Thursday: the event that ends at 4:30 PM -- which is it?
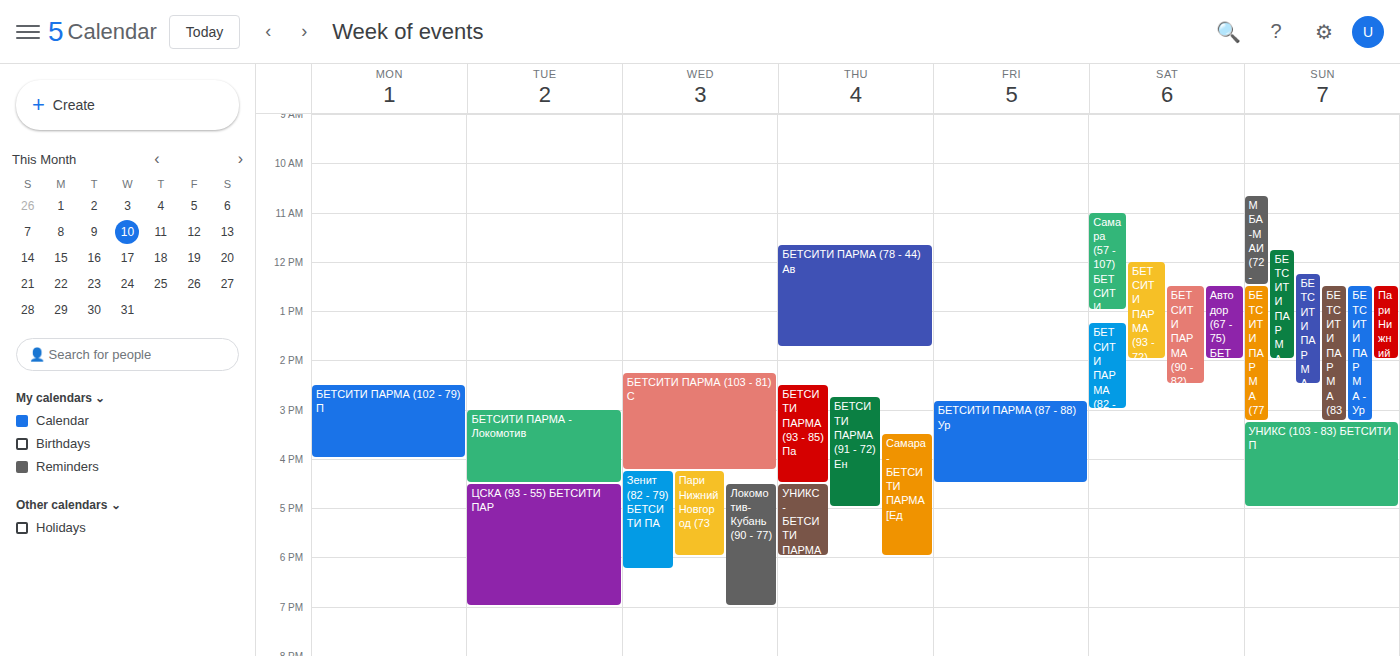
"БЕТСИТИ ПАРМА (93 - 85) Па"